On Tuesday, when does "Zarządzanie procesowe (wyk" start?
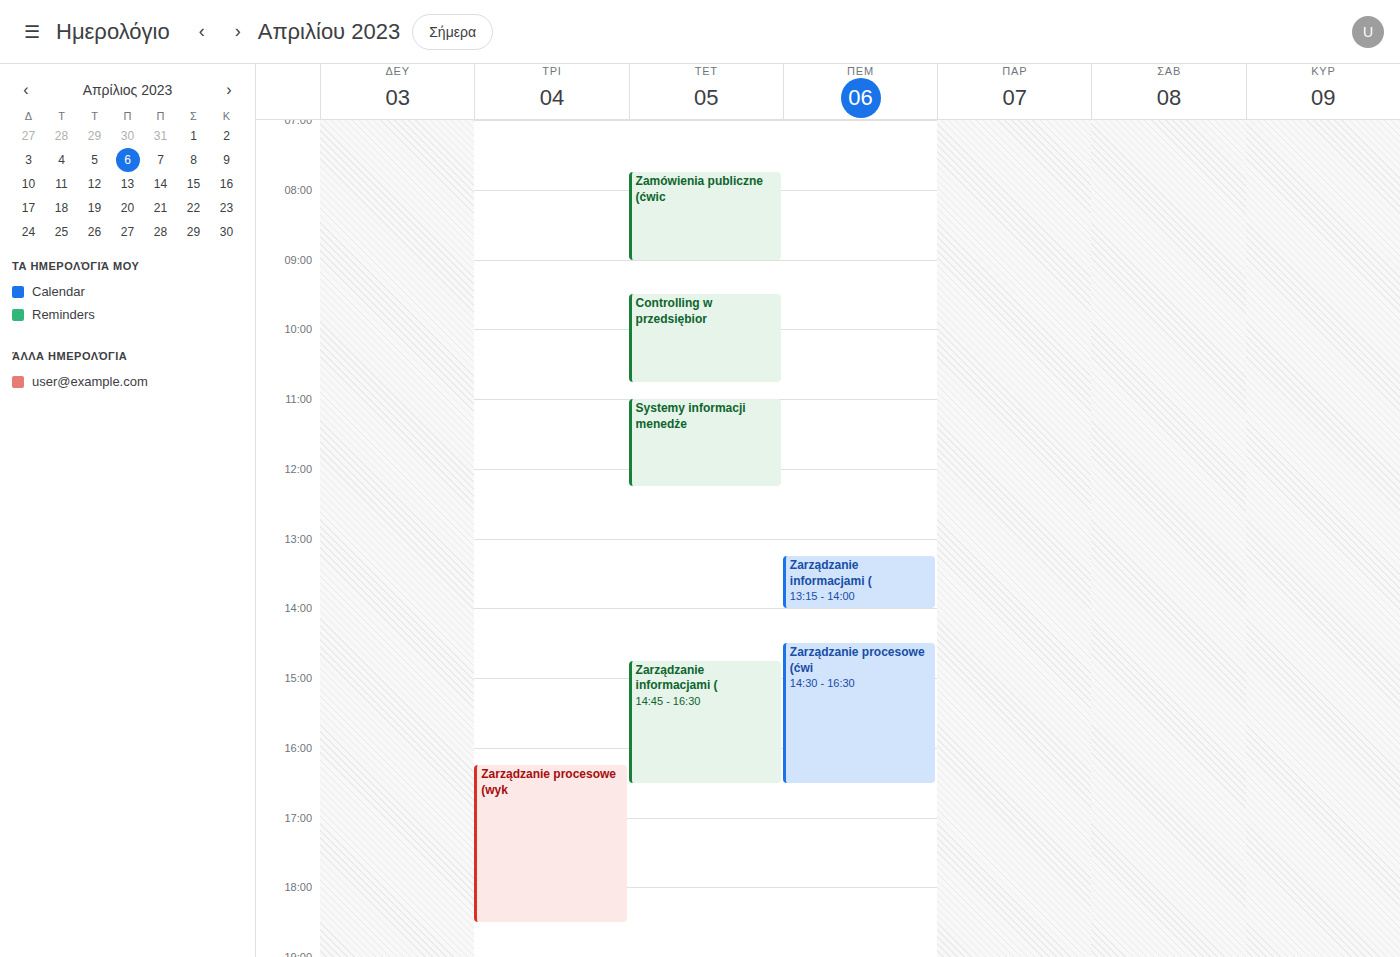
4:15 PM